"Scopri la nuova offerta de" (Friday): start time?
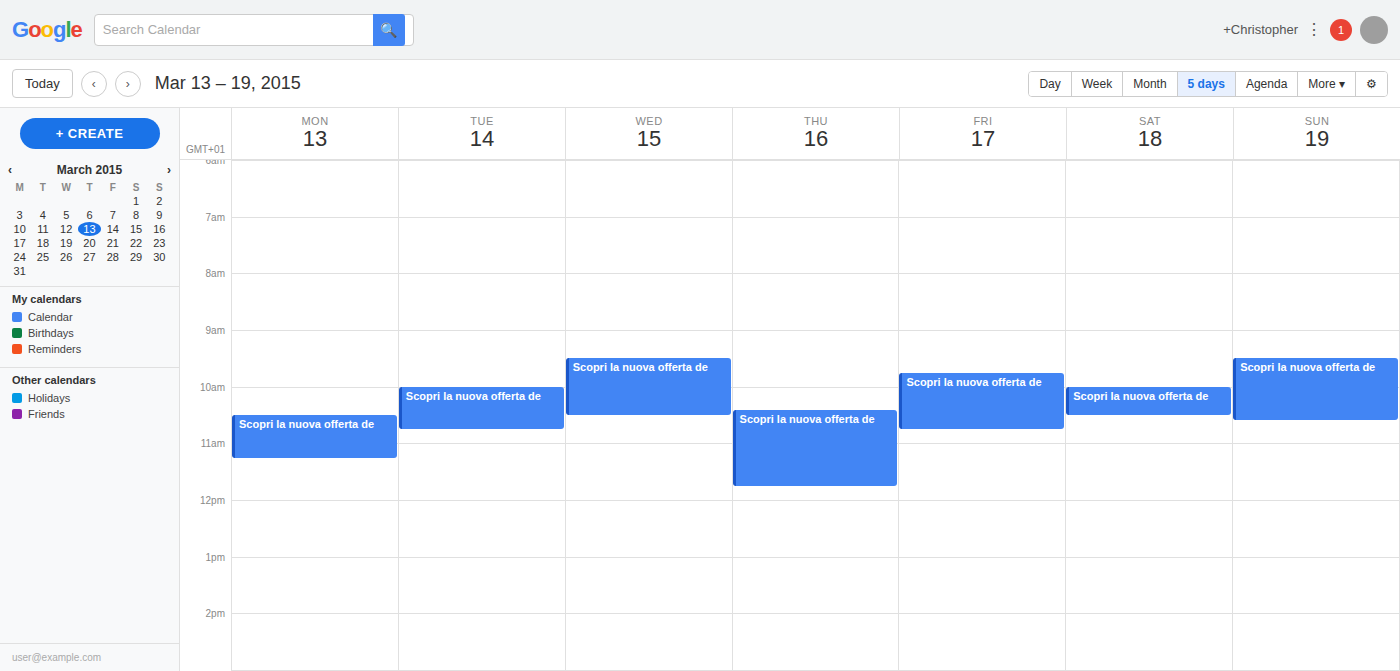
9:45 AM